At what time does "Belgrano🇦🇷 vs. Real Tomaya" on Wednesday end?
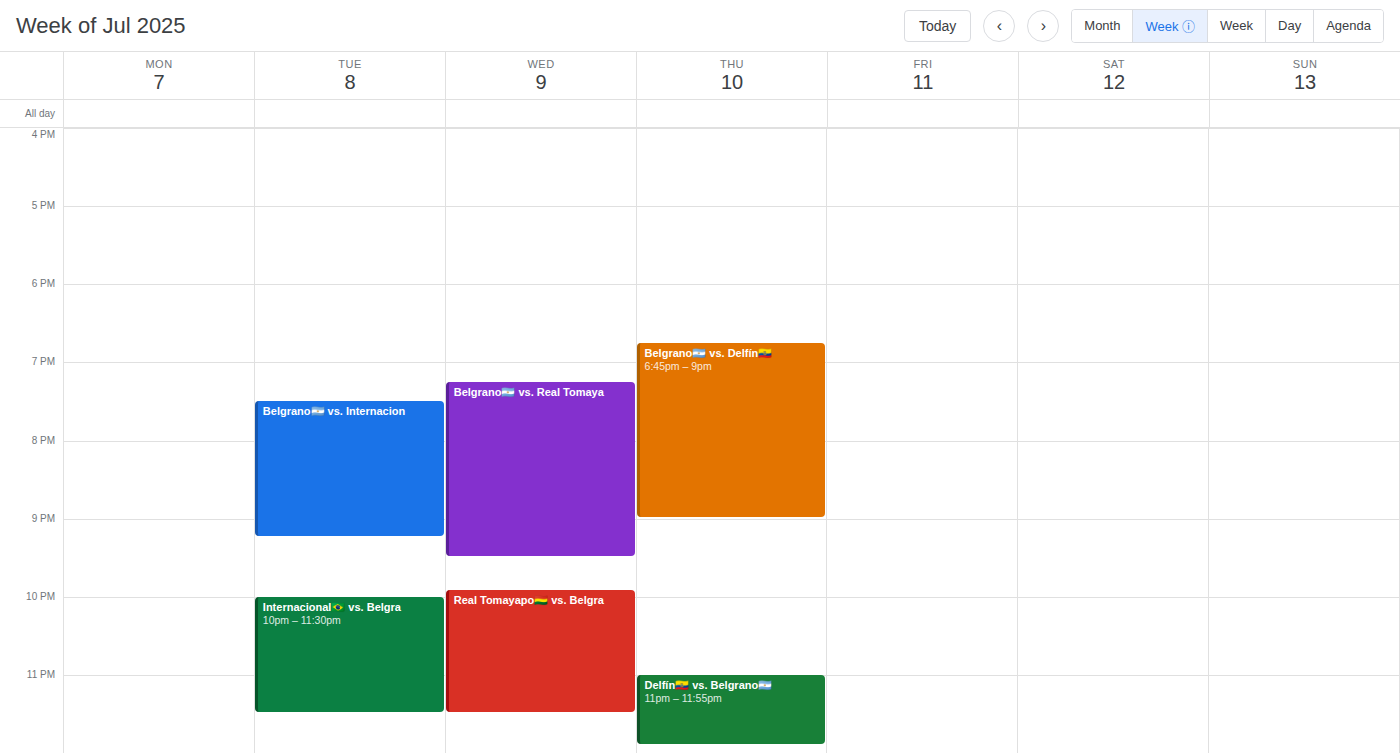
9:30 PM